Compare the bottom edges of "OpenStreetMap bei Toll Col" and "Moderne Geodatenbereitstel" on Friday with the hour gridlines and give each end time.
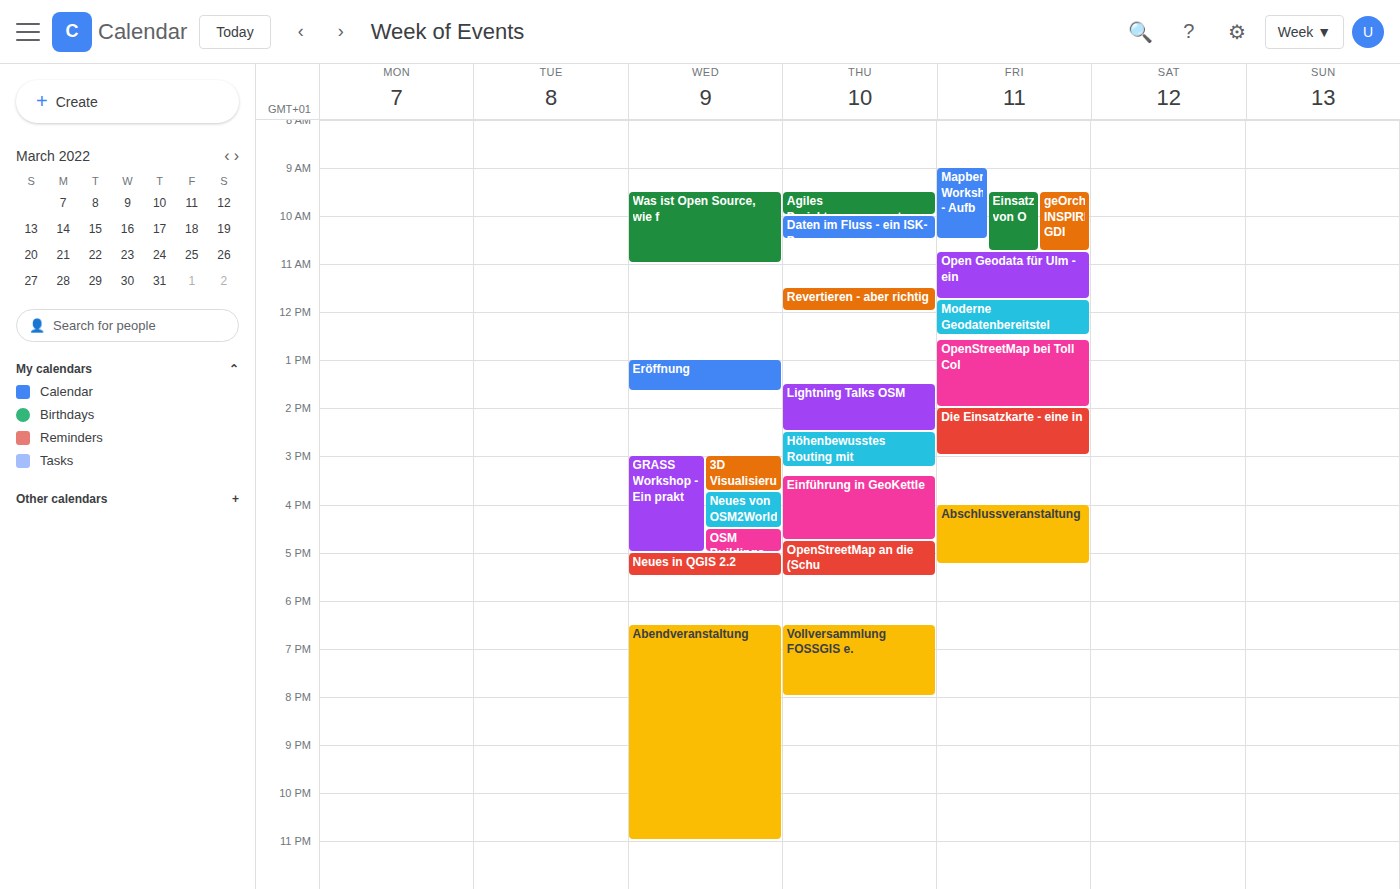
"OpenStreetMap bei Toll Col": 2:00 PM, exactly on the 2 PM line. "Moderne Geodatenbereitstel": 12:30 PM, halfway between the 12 PM and 1 PM lines.